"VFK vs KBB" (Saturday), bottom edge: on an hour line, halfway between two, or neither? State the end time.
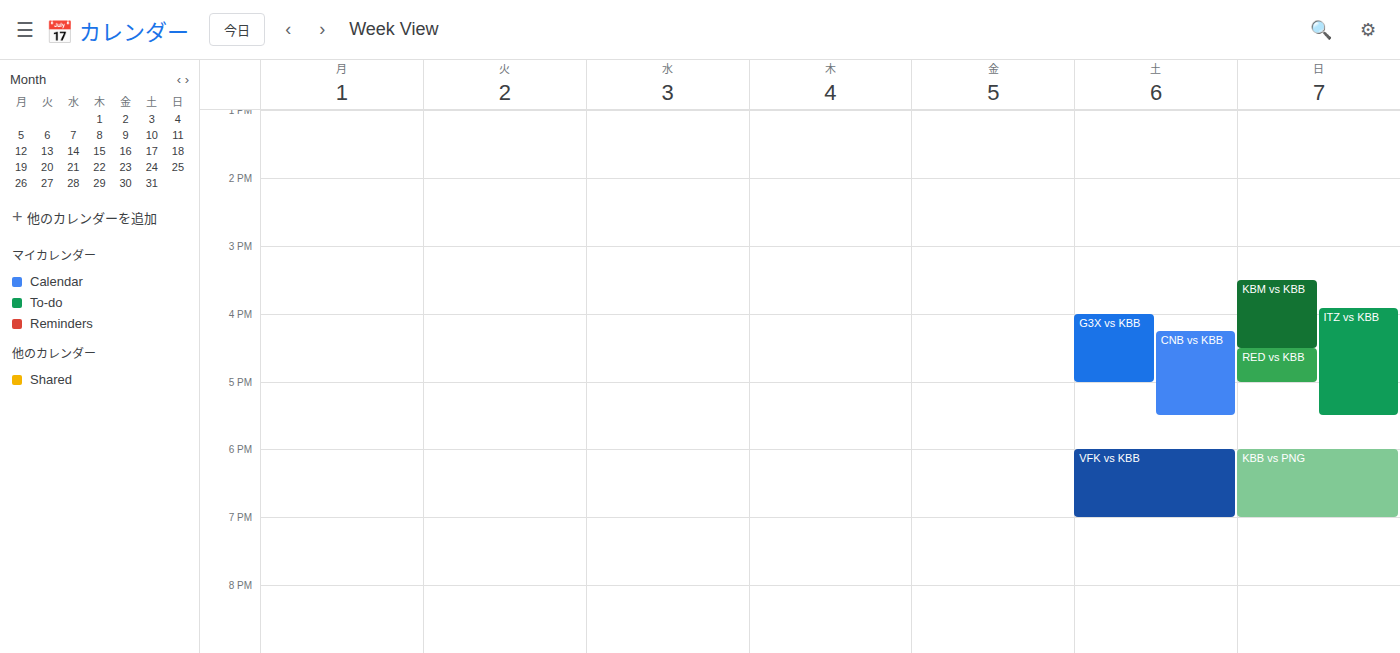
7:00 PM -- exactly on the 7 PM line.